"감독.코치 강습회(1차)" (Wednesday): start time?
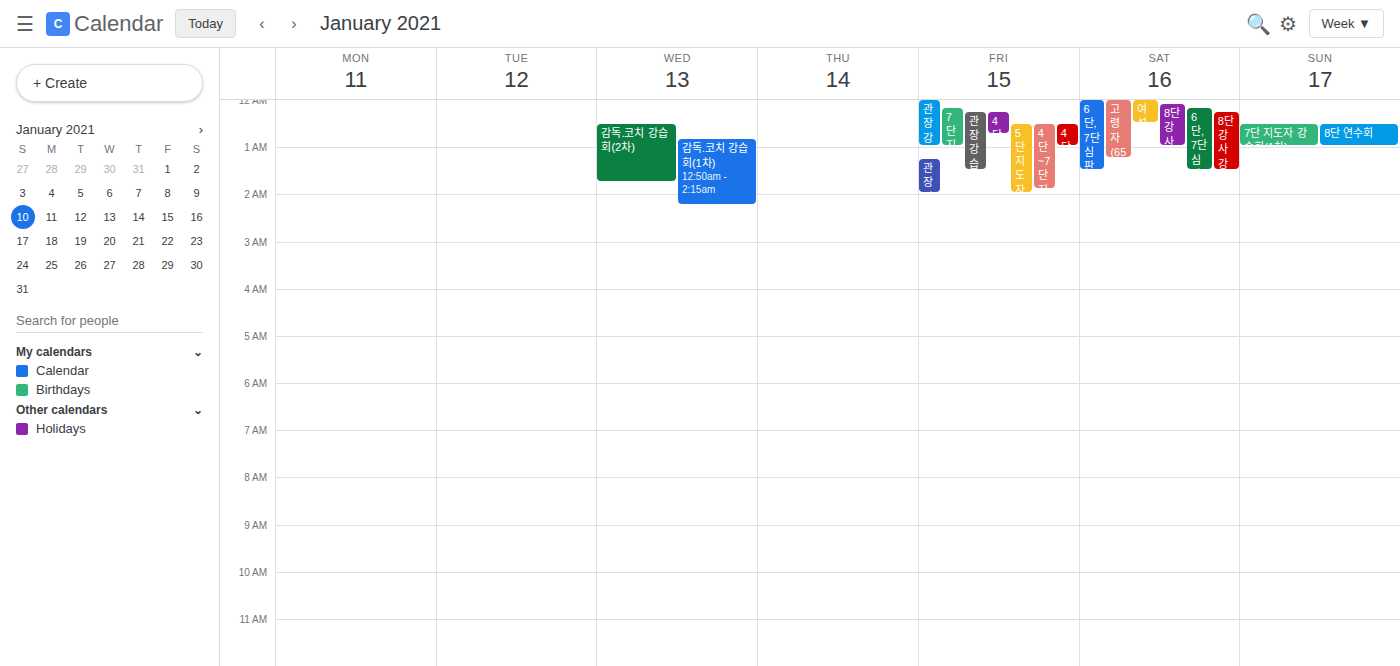
12:50 AM